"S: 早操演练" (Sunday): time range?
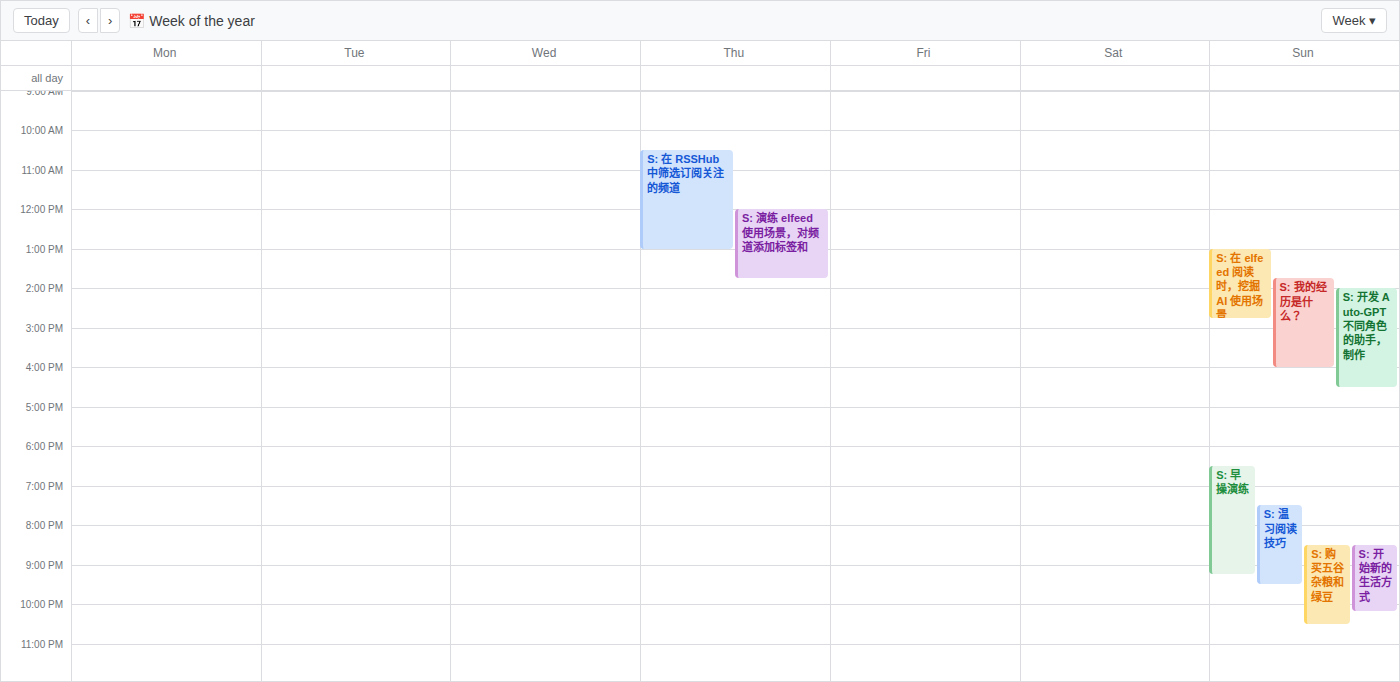
6:30 PM to 9:15 PM